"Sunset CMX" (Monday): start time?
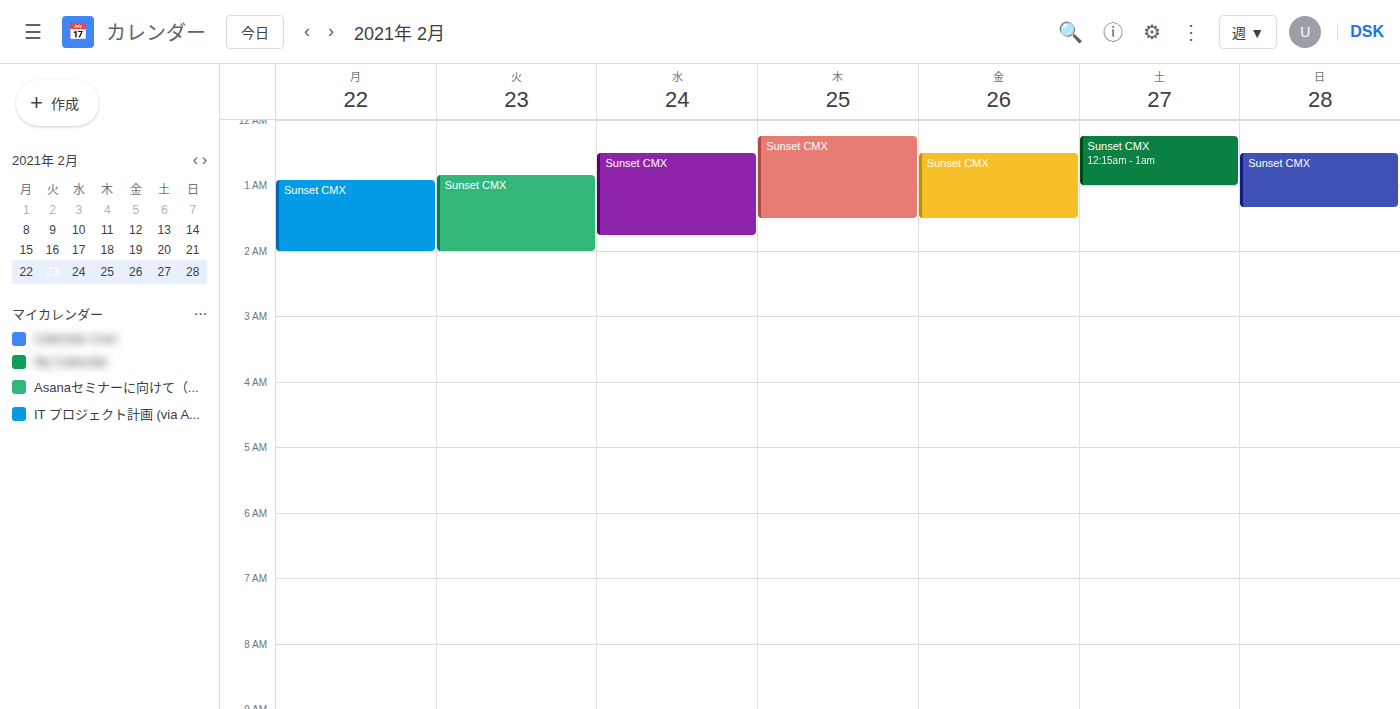
00:55